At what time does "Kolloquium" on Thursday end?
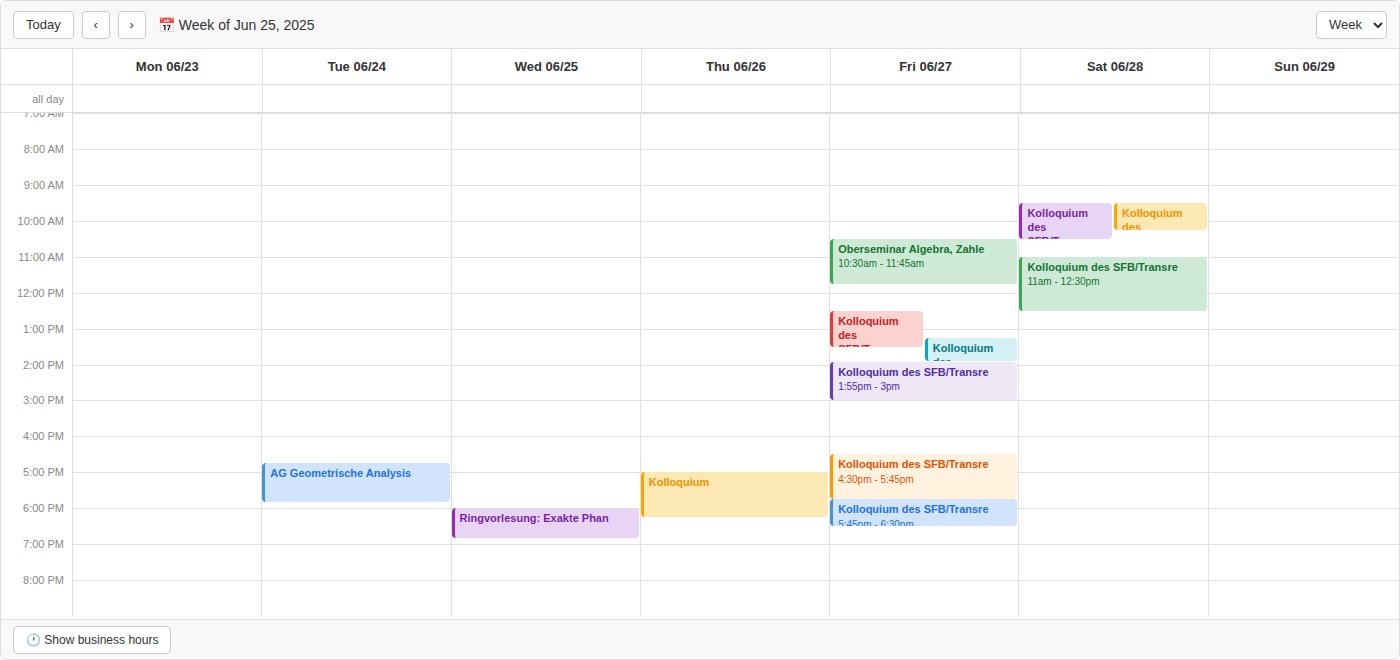
6:15 PM